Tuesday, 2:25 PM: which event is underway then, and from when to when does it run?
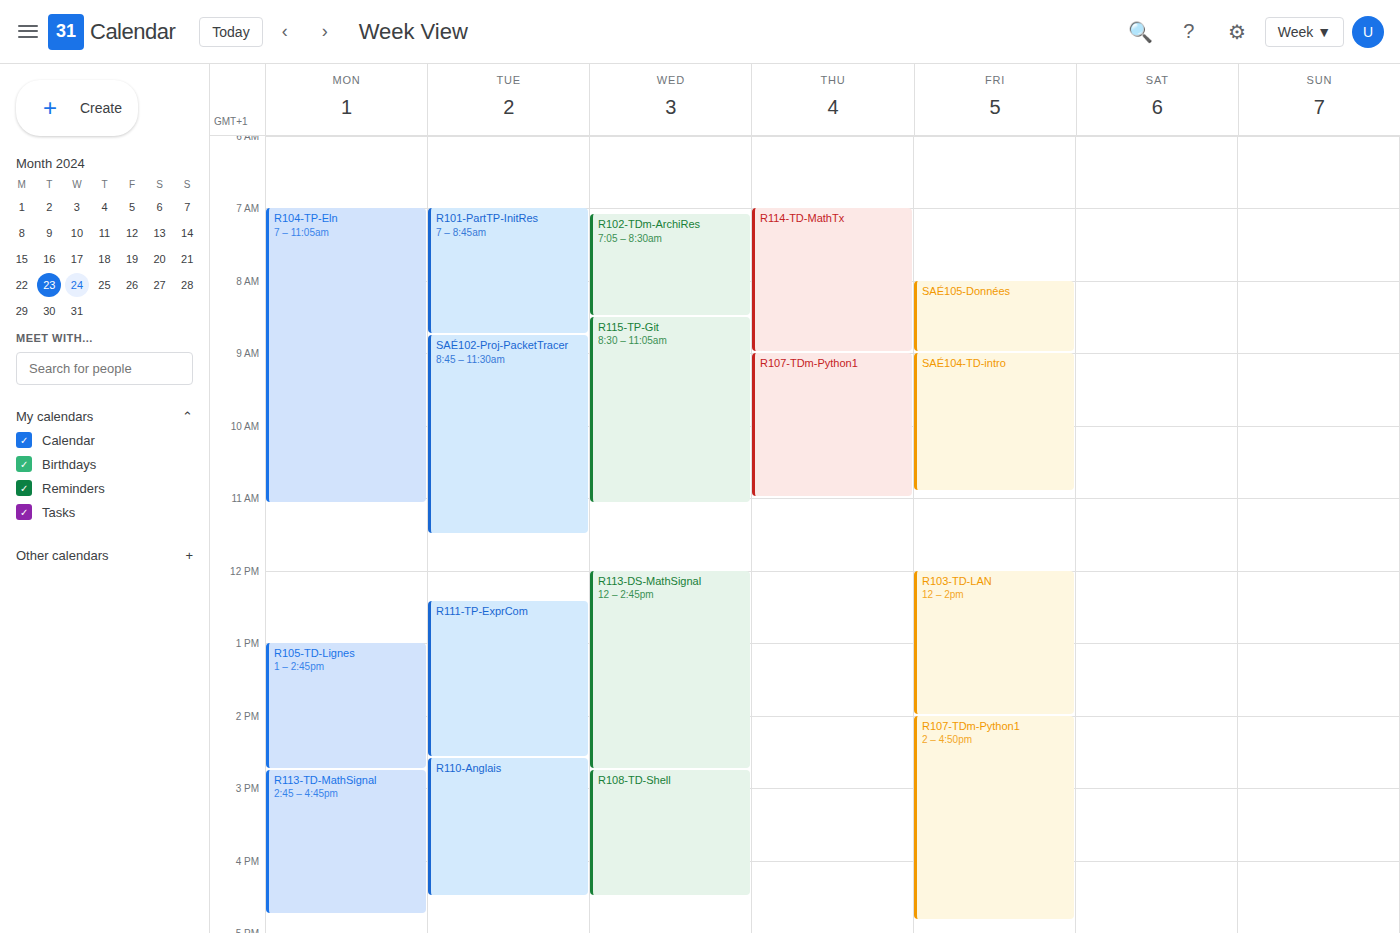
"R111-TP-ExprCom", 12:25 PM to 2:35 PM